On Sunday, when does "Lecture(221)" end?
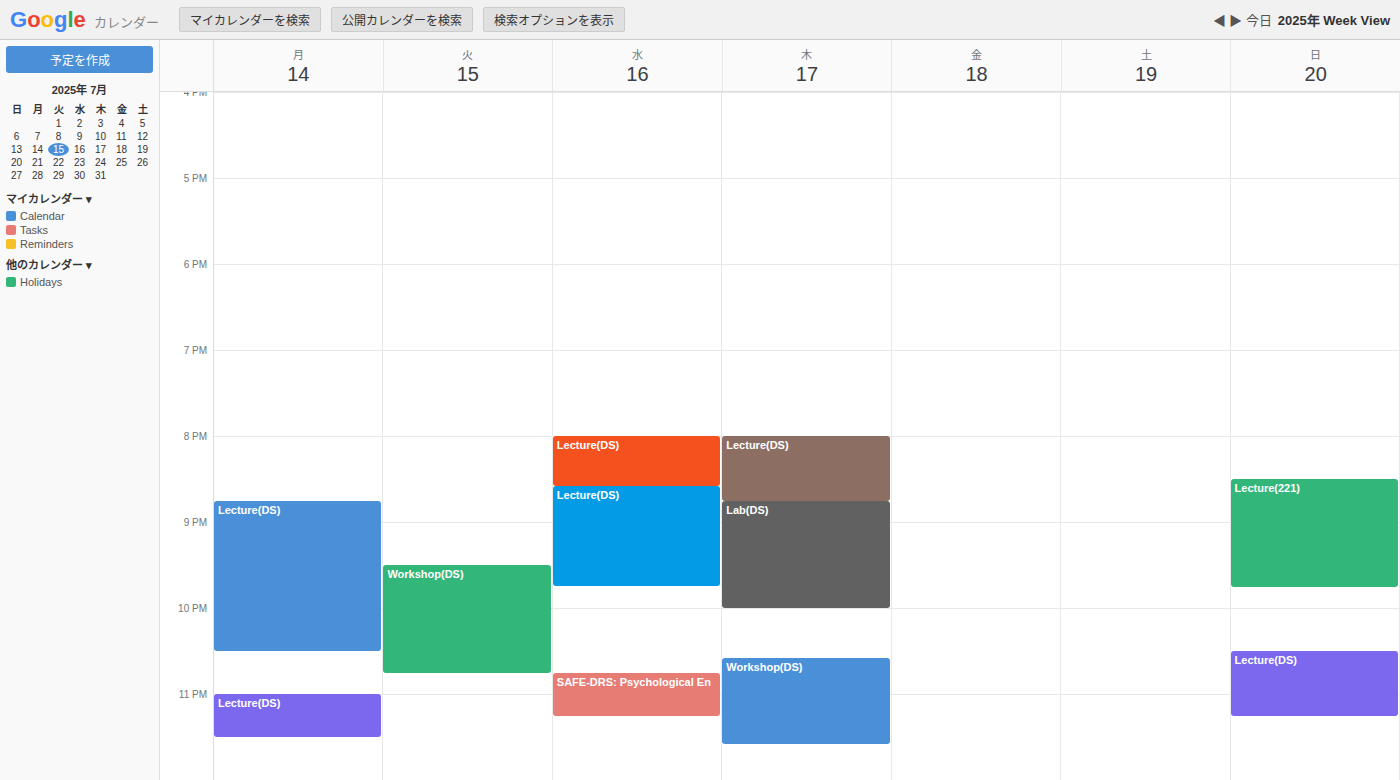
9:45 PM